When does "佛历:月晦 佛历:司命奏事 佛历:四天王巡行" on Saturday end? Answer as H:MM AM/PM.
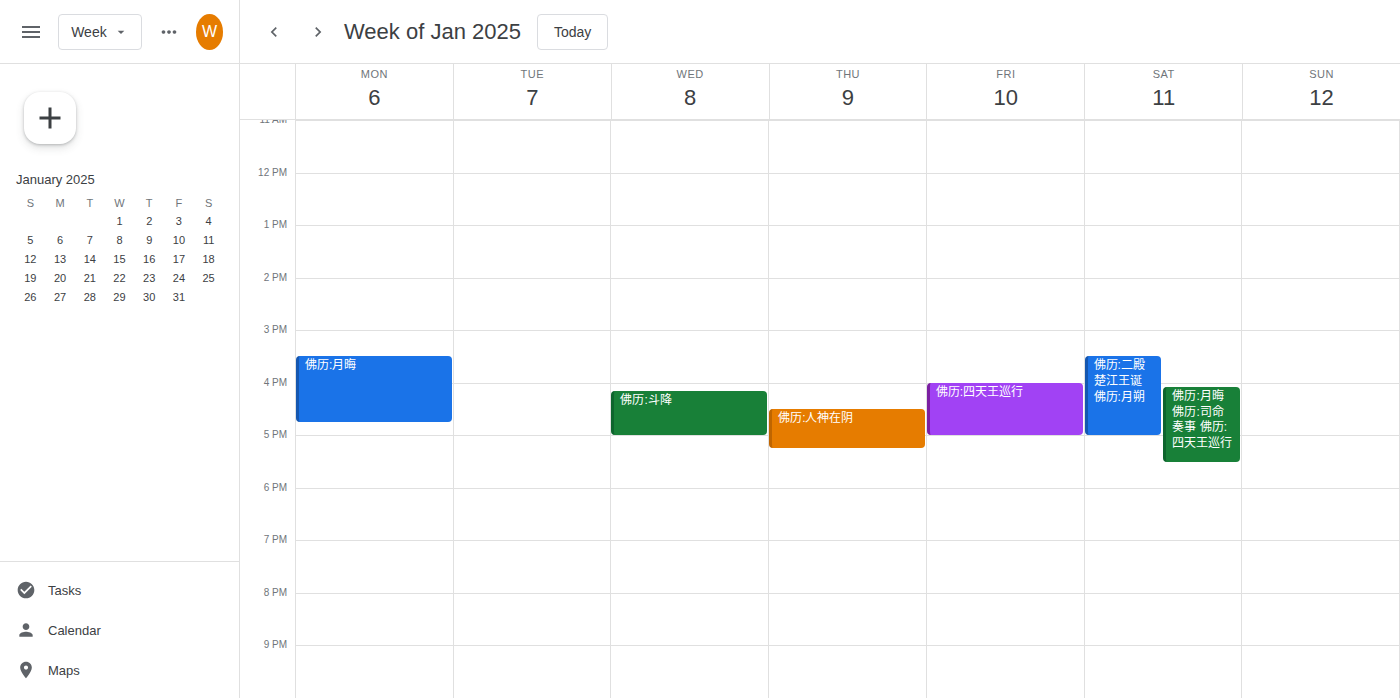
5:30 PM